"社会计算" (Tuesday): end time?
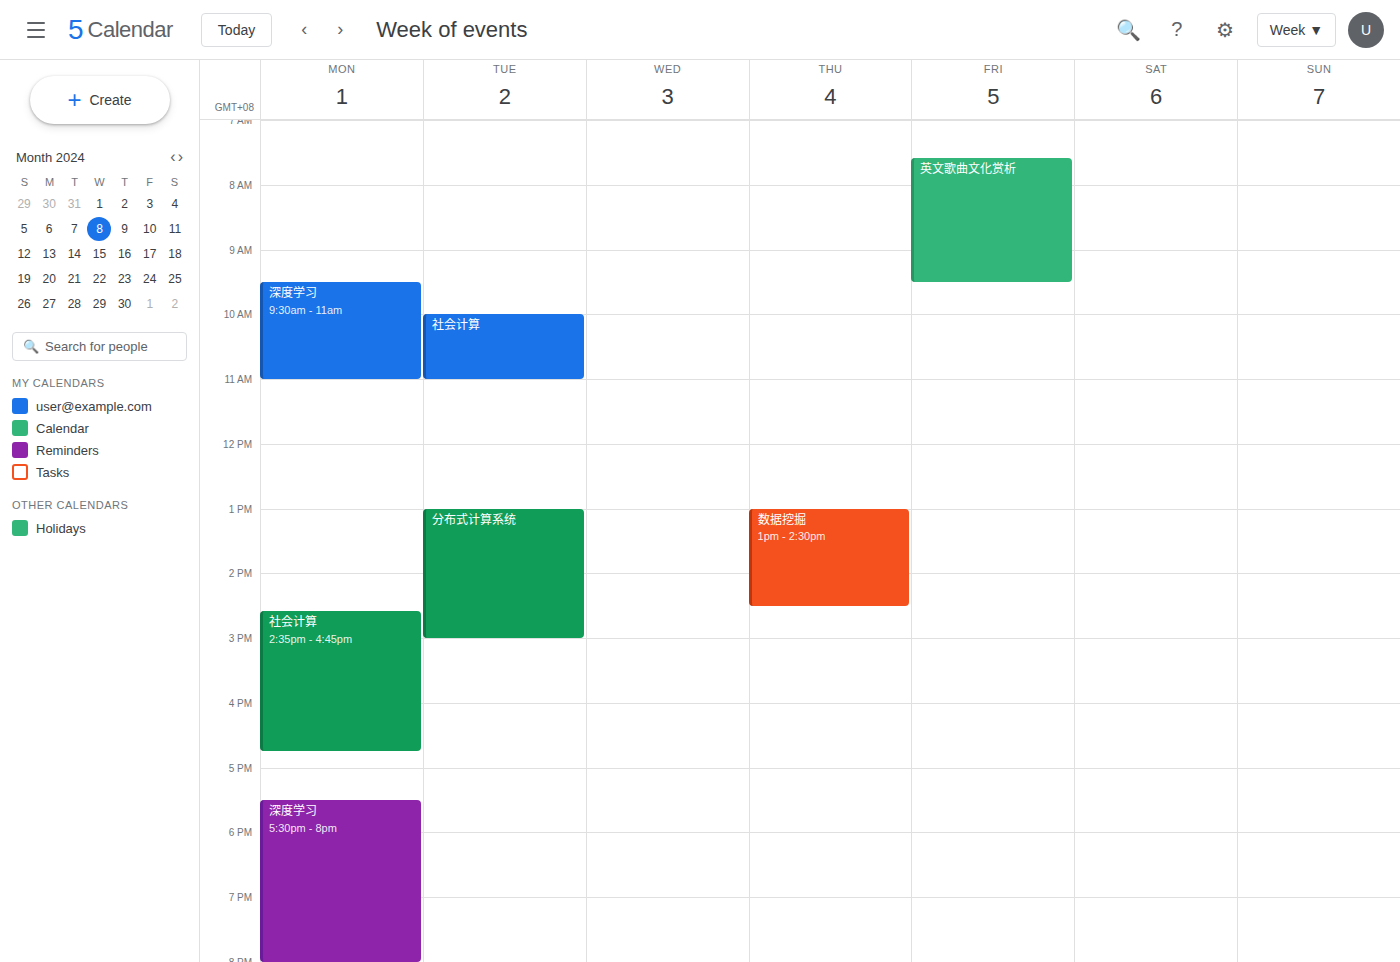
11:00 AM